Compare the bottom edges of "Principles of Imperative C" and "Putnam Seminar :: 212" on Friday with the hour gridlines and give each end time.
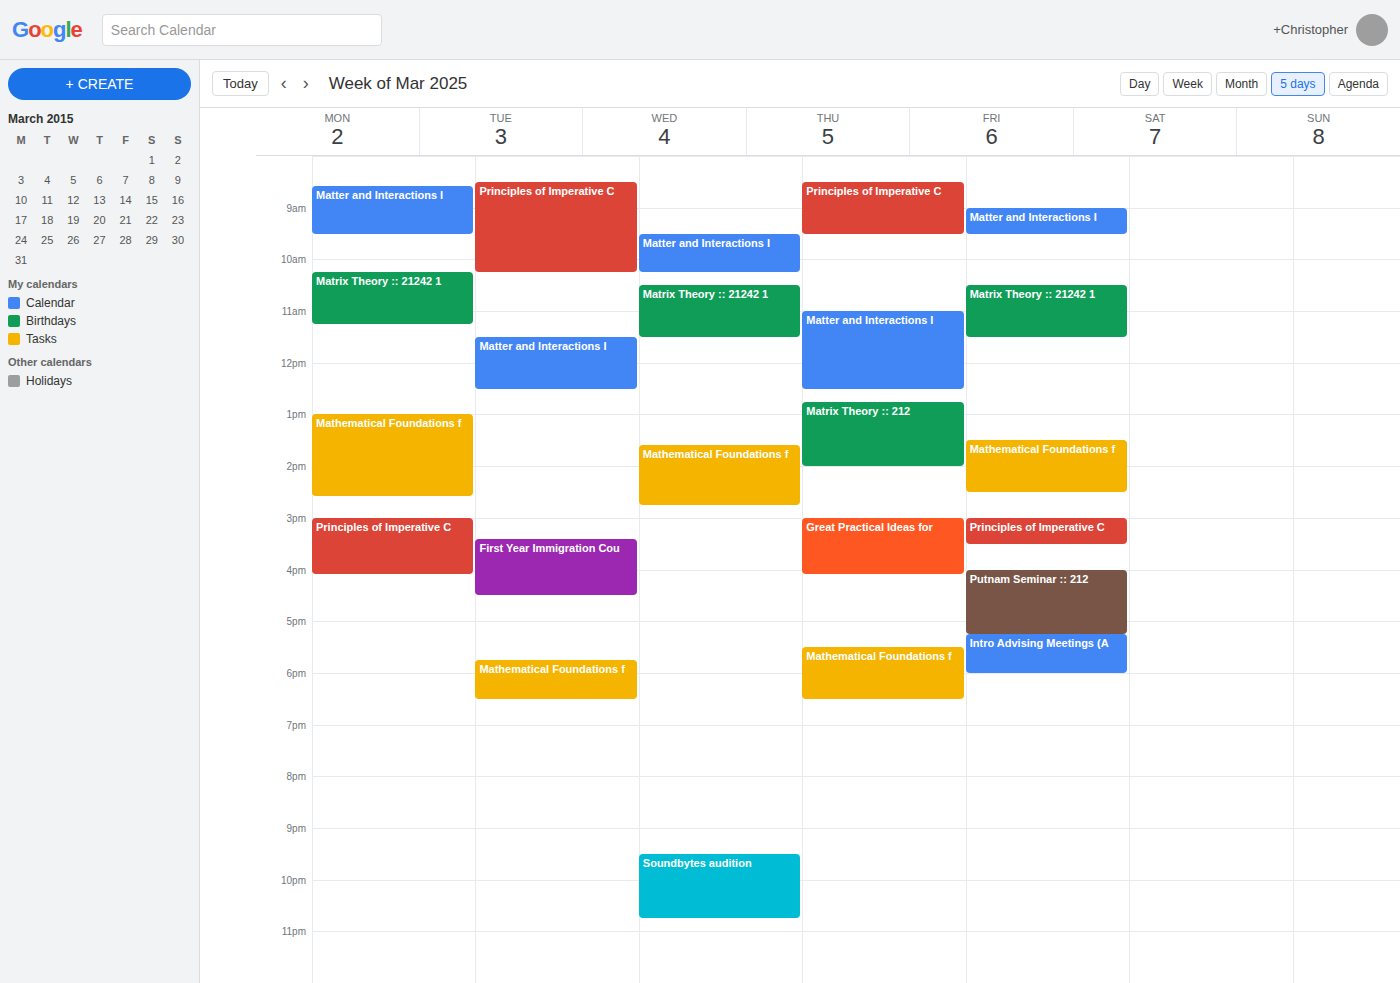
"Principles of Imperative C": 15:30, halfway between the 15:00 and 16:00 lines. "Putnam Seminar :: 212": 17:15, neither: a quarter of the way from the 17:00 line to the 18:00 line.